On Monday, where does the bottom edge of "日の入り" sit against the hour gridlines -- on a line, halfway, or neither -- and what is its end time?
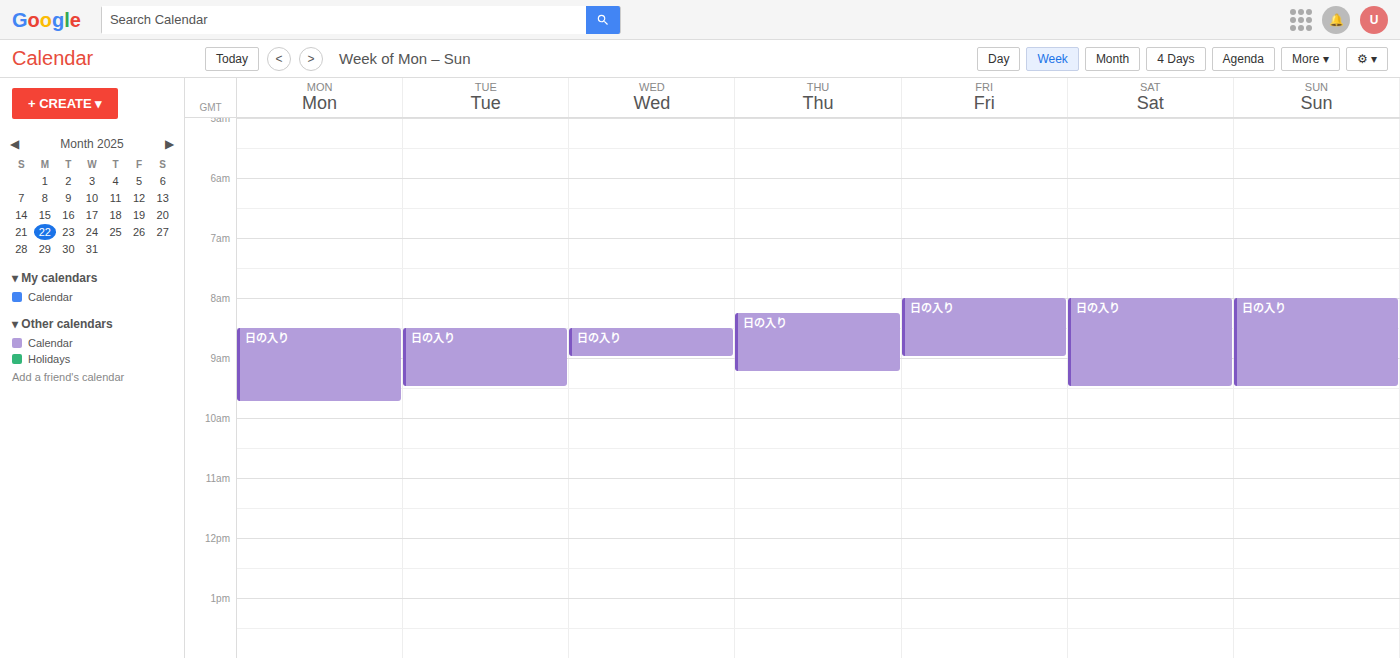
9:45 AM -- neither: three quarters of the way from the 9 AM line to the 10 AM line.